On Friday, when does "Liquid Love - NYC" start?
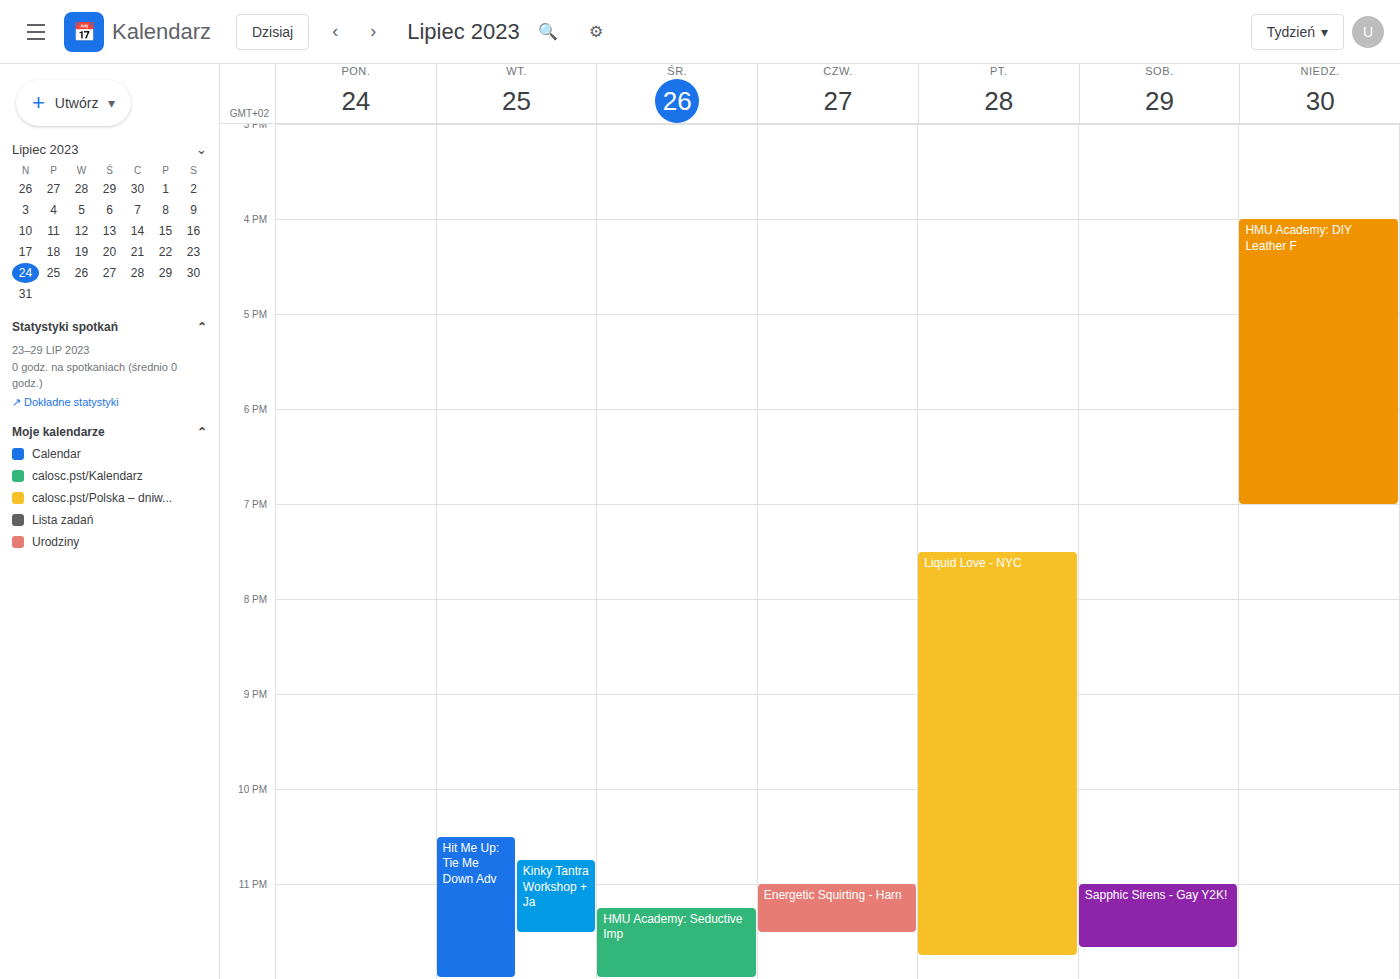
19:30